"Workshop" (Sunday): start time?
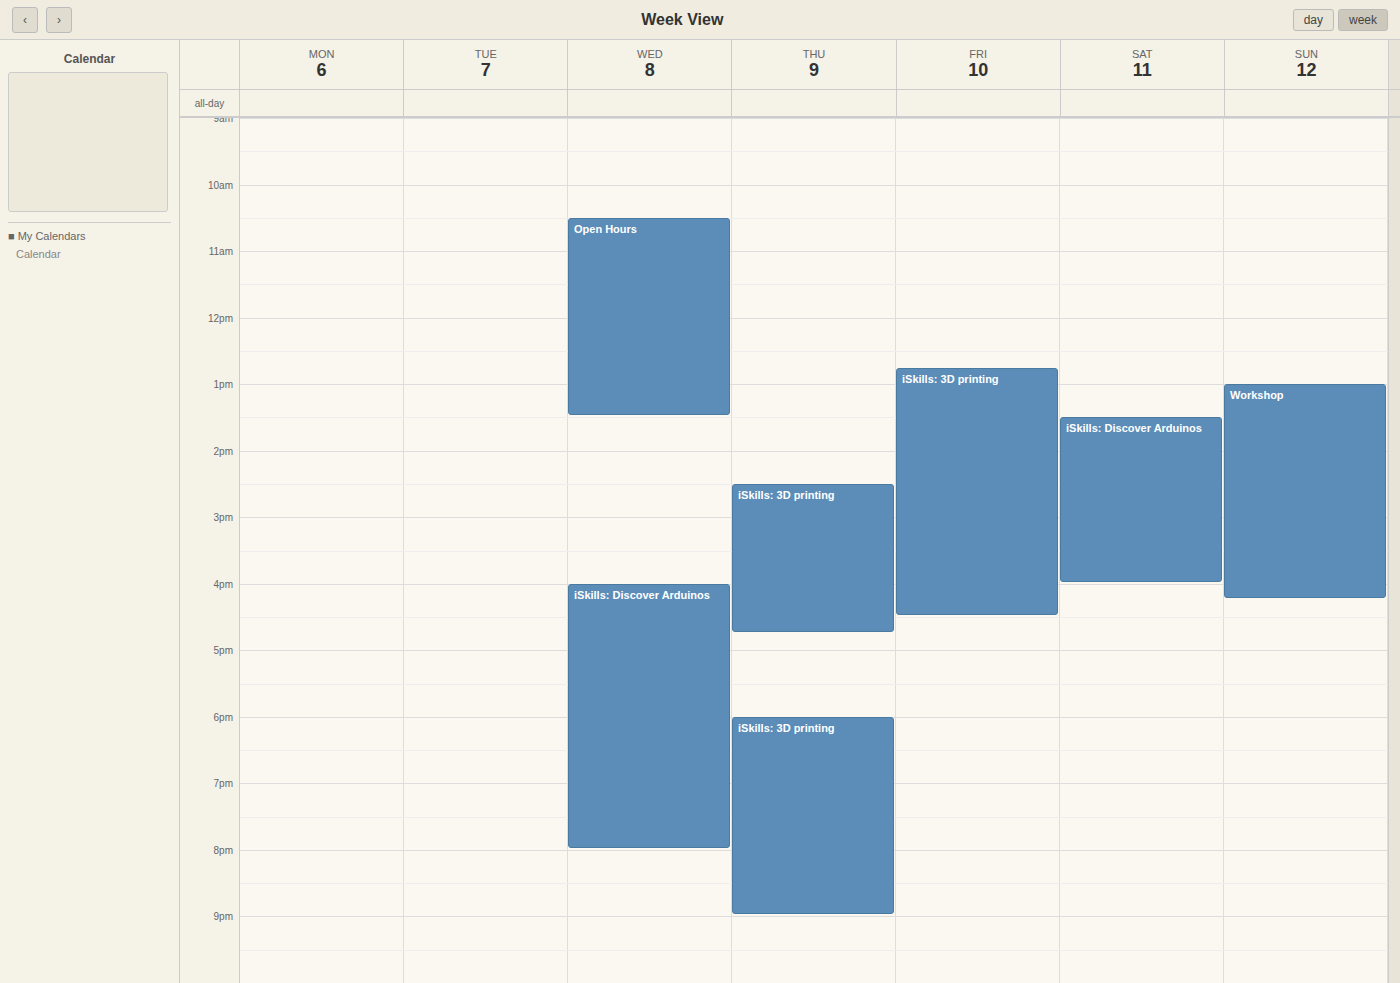
1:00 PM